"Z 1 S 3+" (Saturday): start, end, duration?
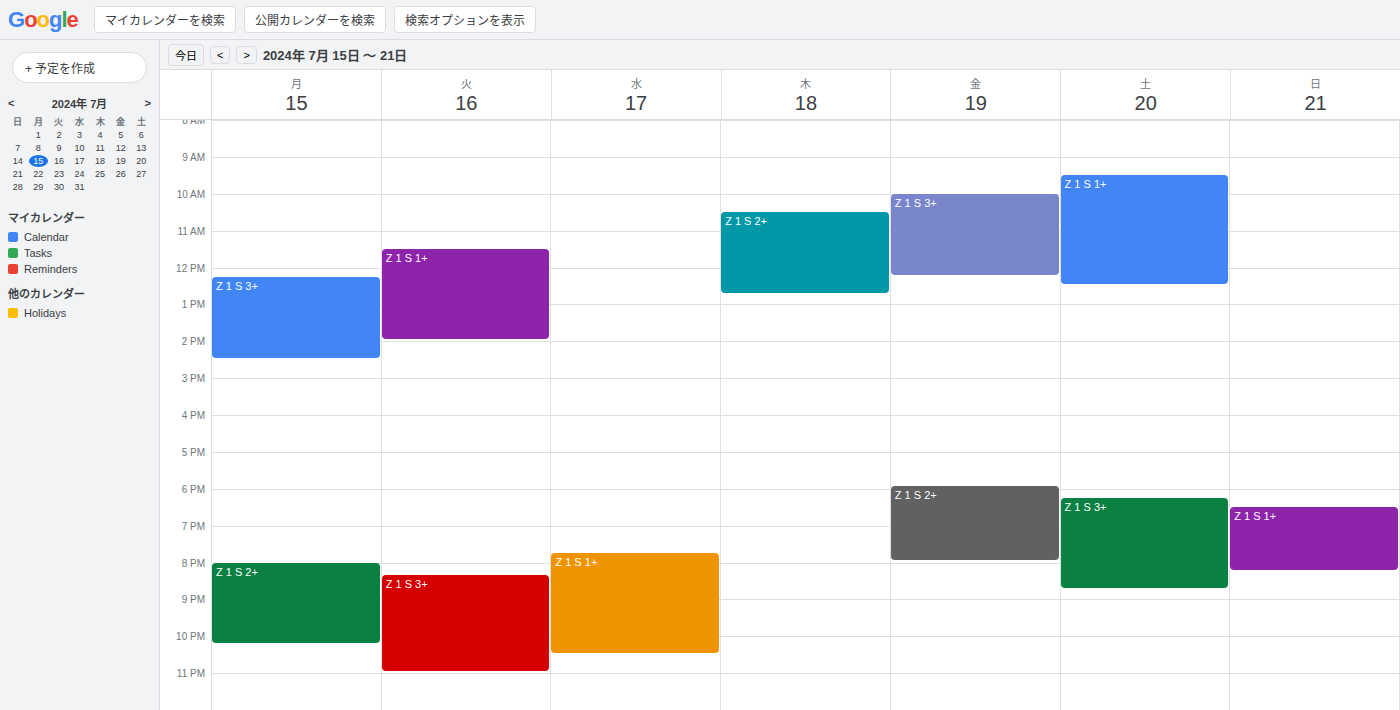
18:15 to 20:45, 2 hours 30 minutes